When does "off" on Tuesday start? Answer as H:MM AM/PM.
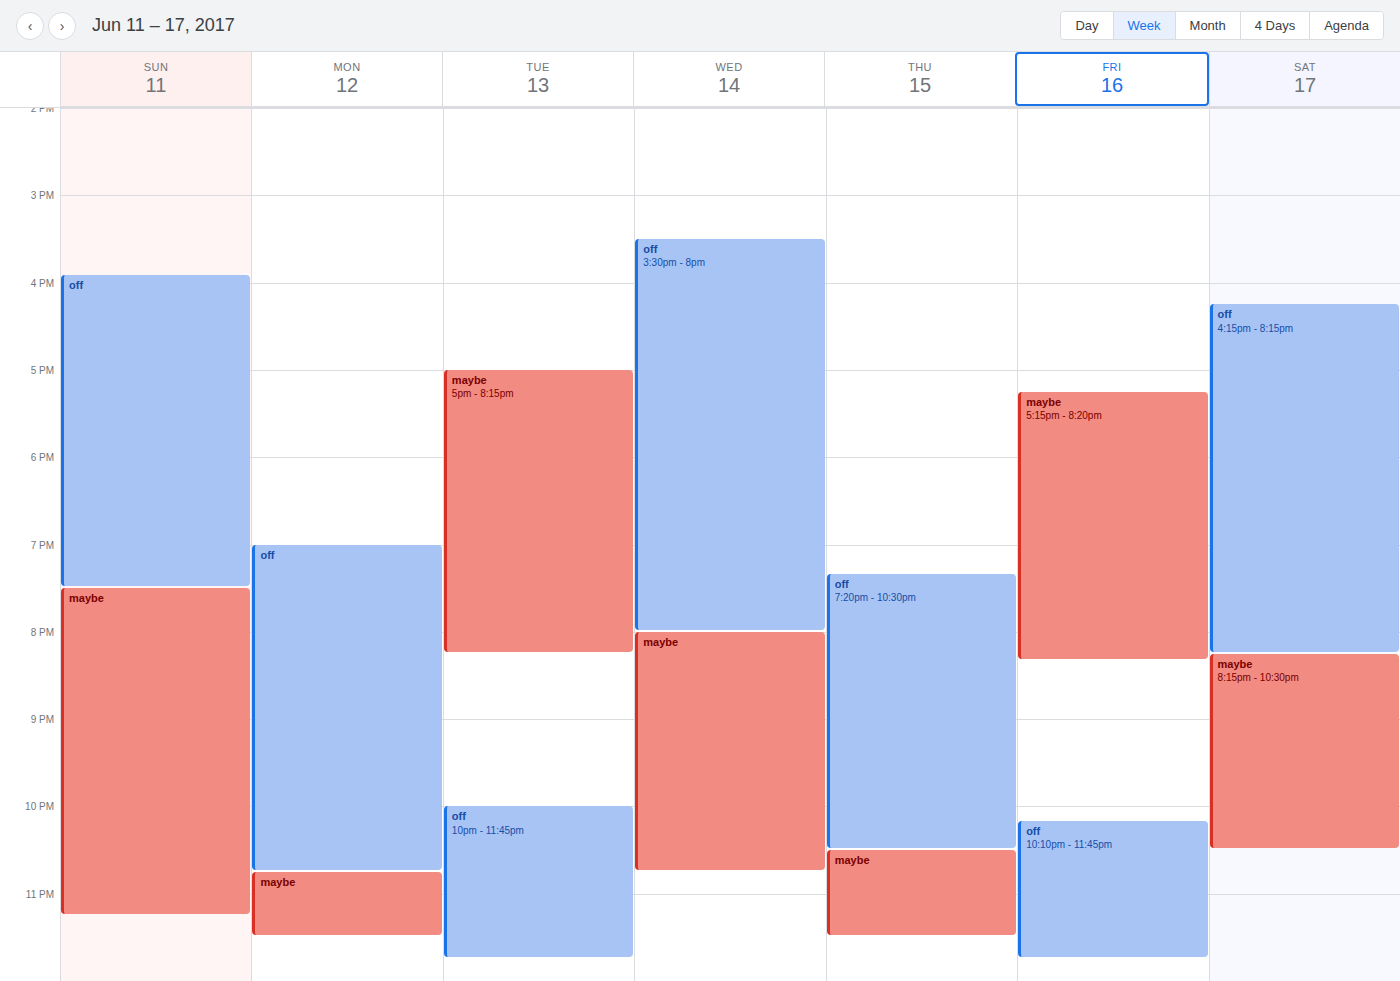
10:00 PM